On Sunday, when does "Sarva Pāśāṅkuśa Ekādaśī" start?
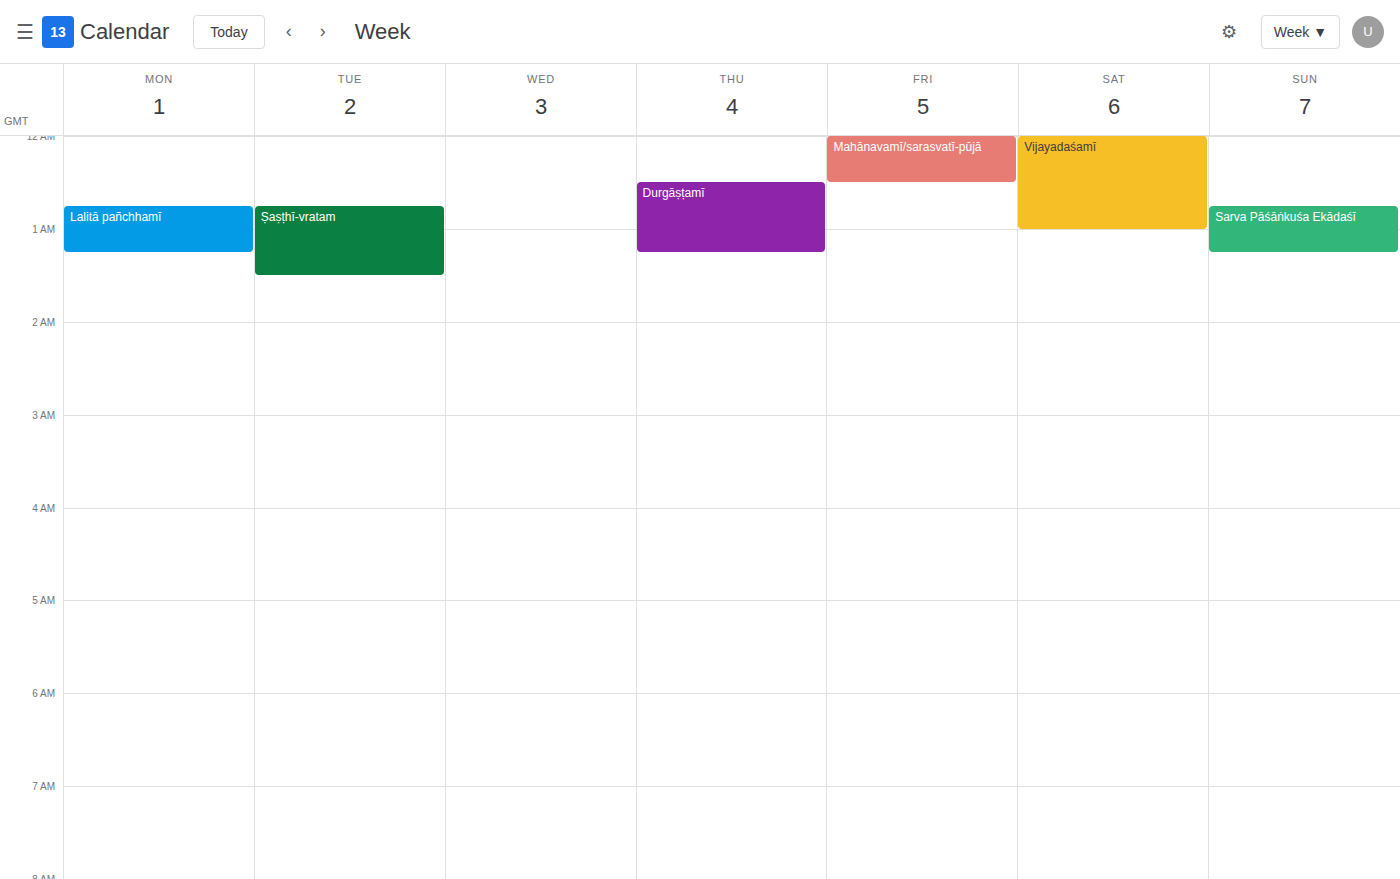
12:45 AM